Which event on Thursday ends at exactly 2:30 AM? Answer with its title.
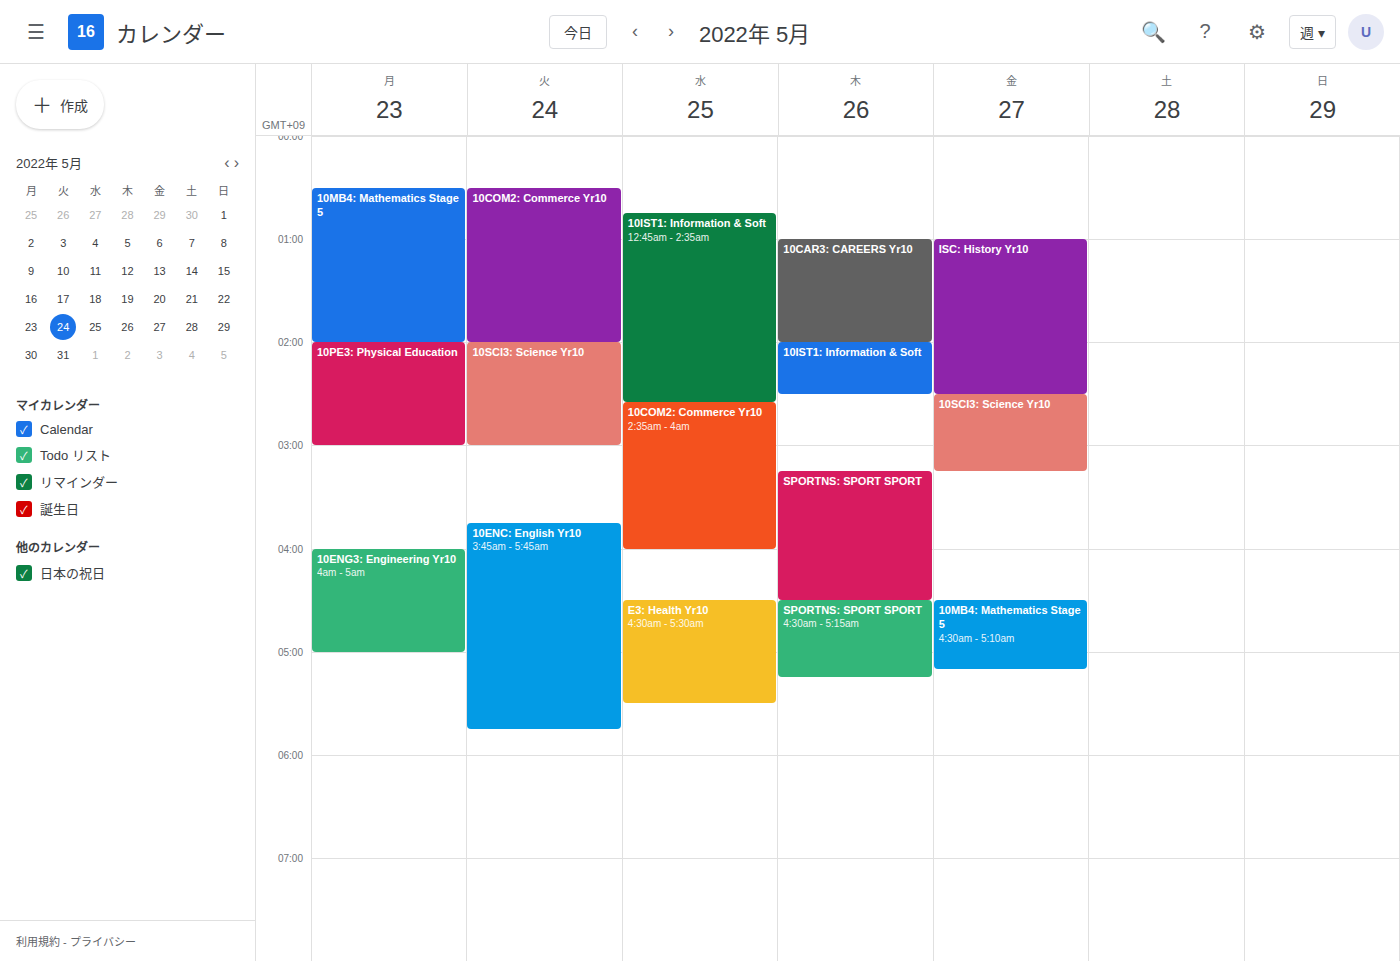
"10IST1: Information & Soft"